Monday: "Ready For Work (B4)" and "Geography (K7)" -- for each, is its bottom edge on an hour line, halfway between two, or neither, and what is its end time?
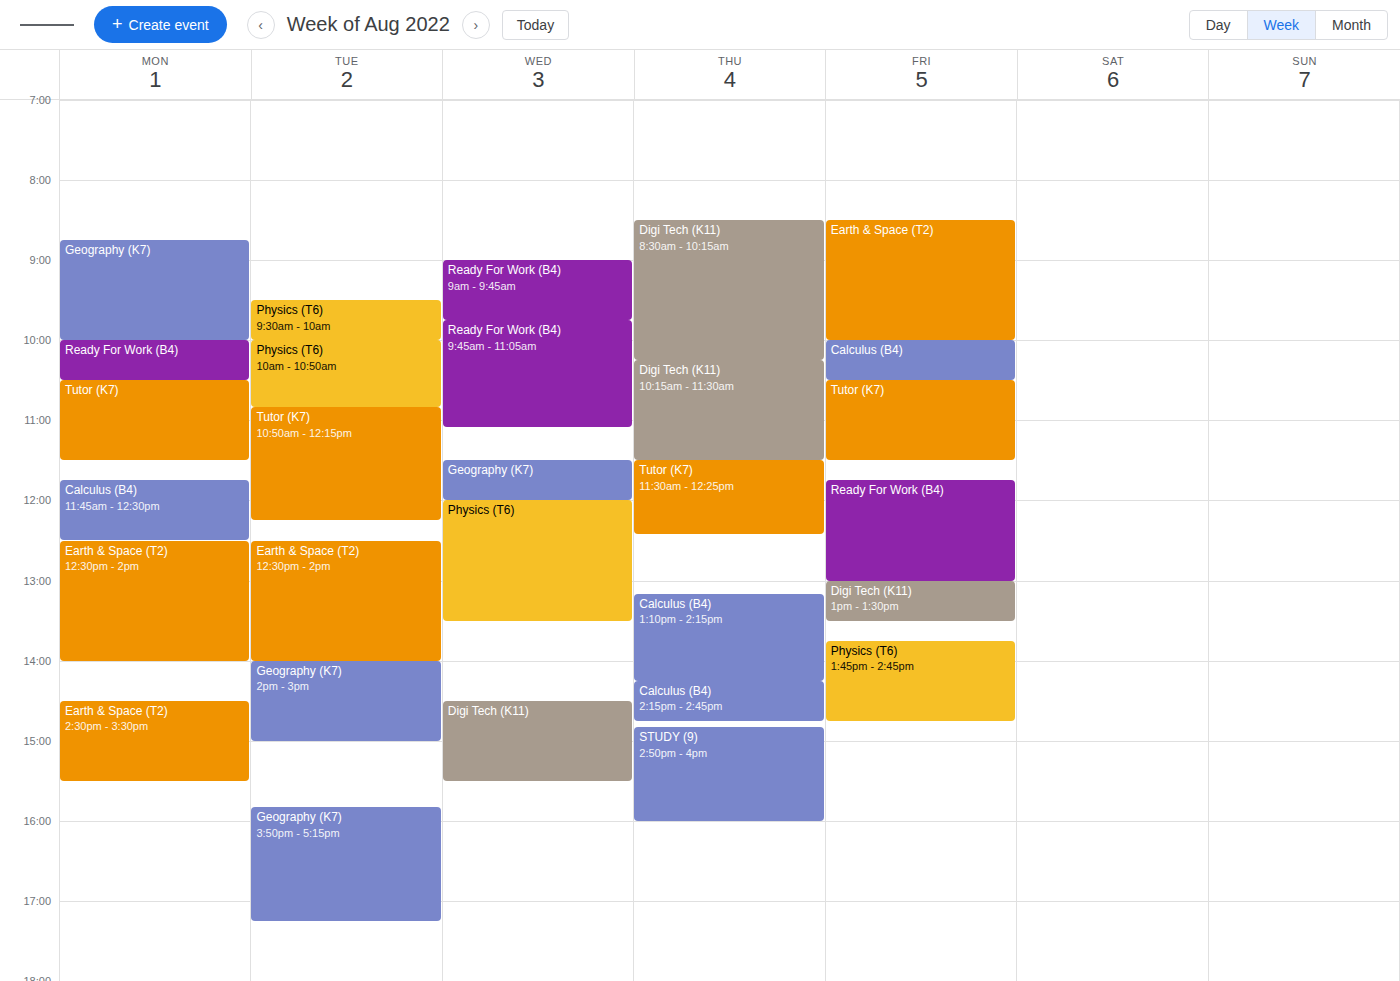
"Ready For Work (B4)": 10:30 AM, halfway between the 10 AM and 11 AM lines. "Geography (K7)": 10:00 AM, exactly on the 10 AM line.